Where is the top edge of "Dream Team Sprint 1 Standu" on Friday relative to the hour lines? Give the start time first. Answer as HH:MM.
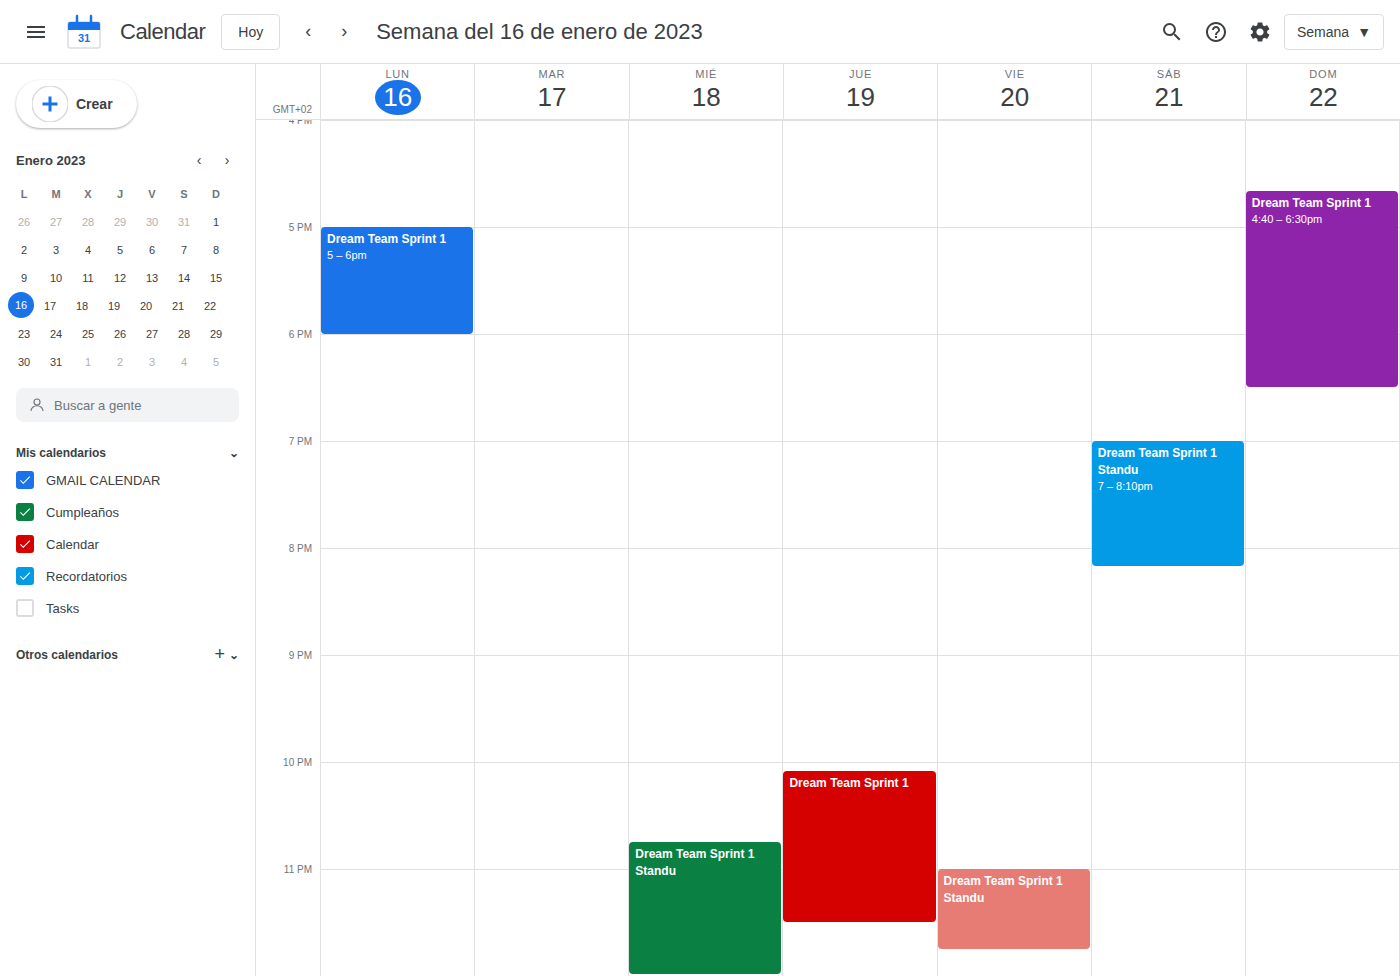
23:00 -- exactly on the 23:00 line.